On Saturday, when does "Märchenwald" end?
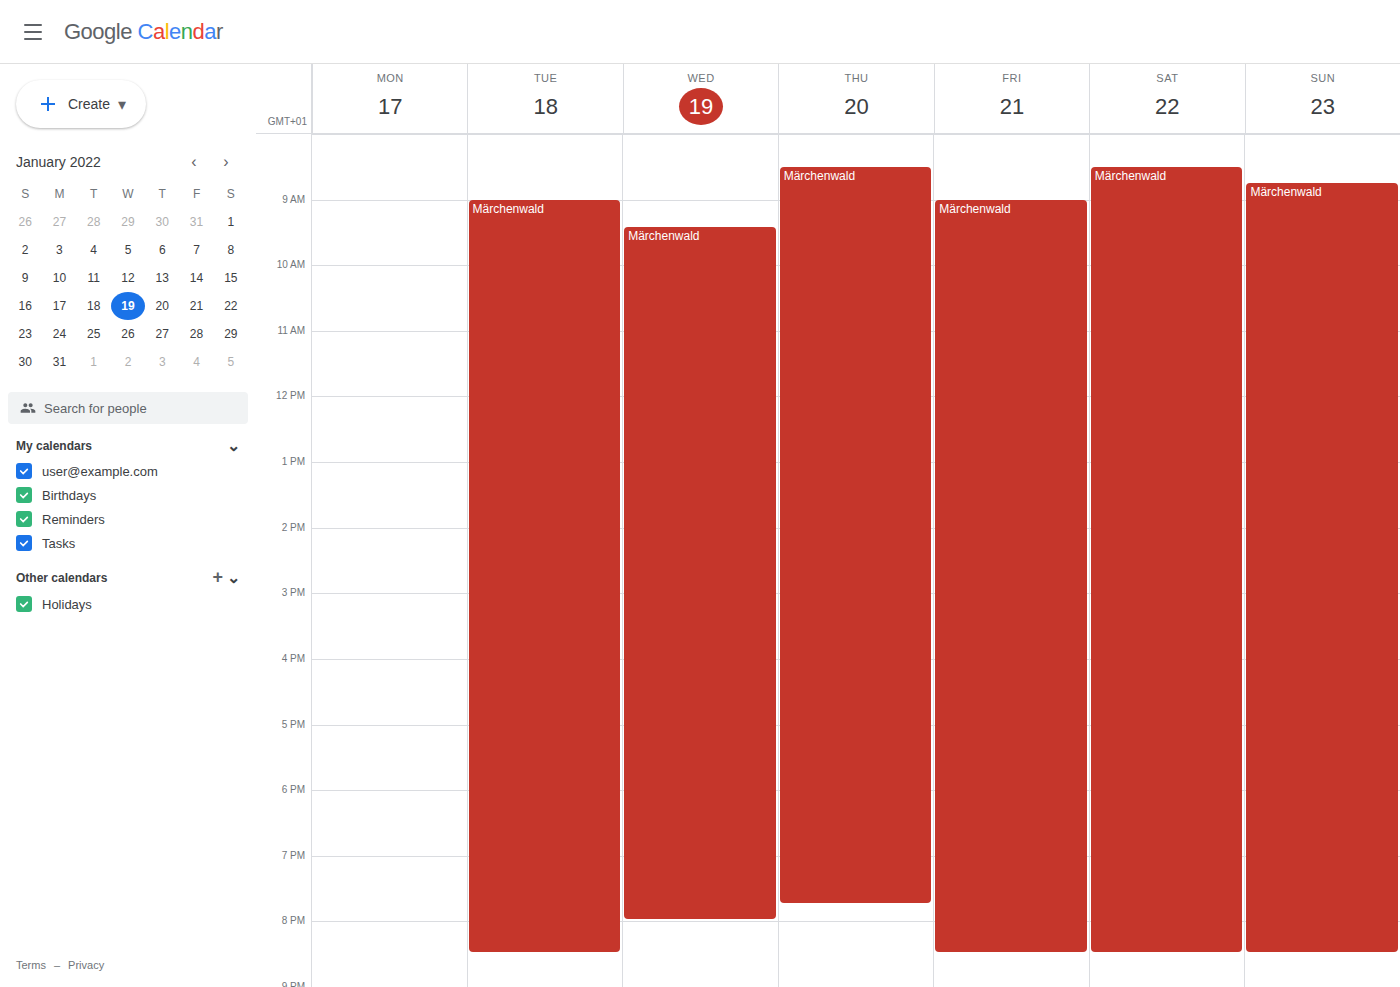
8:30 PM